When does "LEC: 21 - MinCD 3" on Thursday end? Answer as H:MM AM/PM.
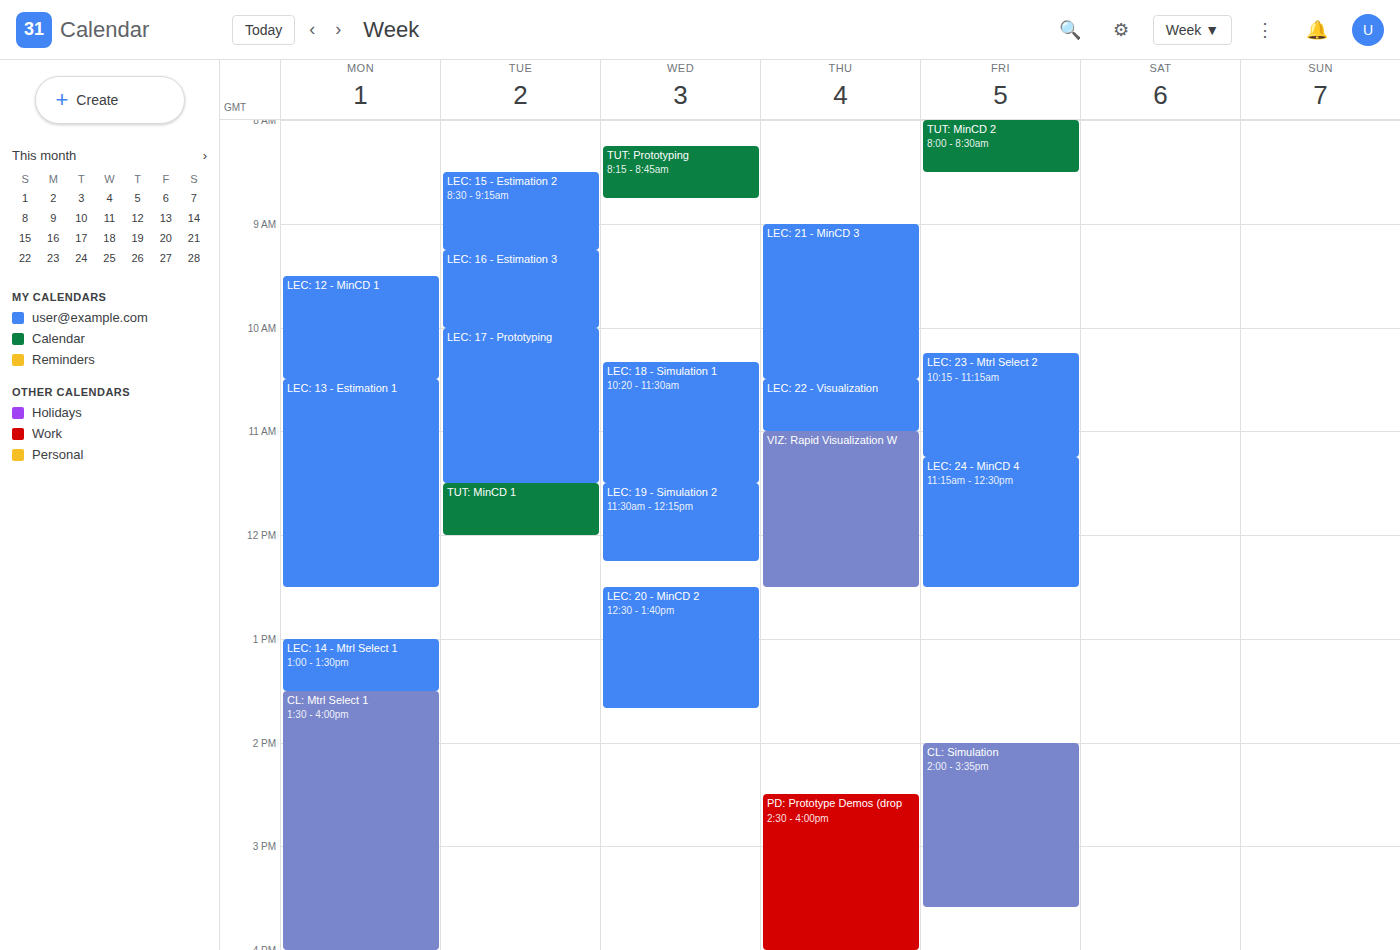
10:30 AM